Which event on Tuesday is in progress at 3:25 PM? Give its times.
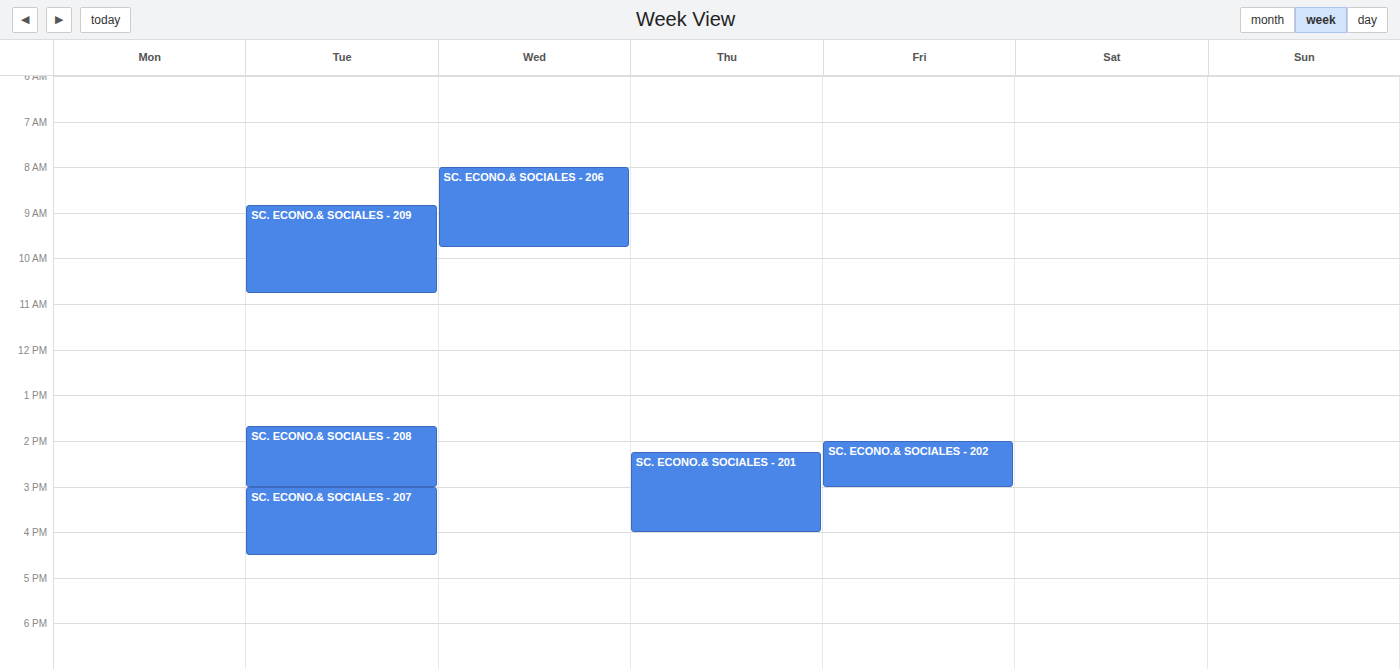
"SC. ECONO.& SOCIALES - 207", 3:00 PM to 4:30 PM